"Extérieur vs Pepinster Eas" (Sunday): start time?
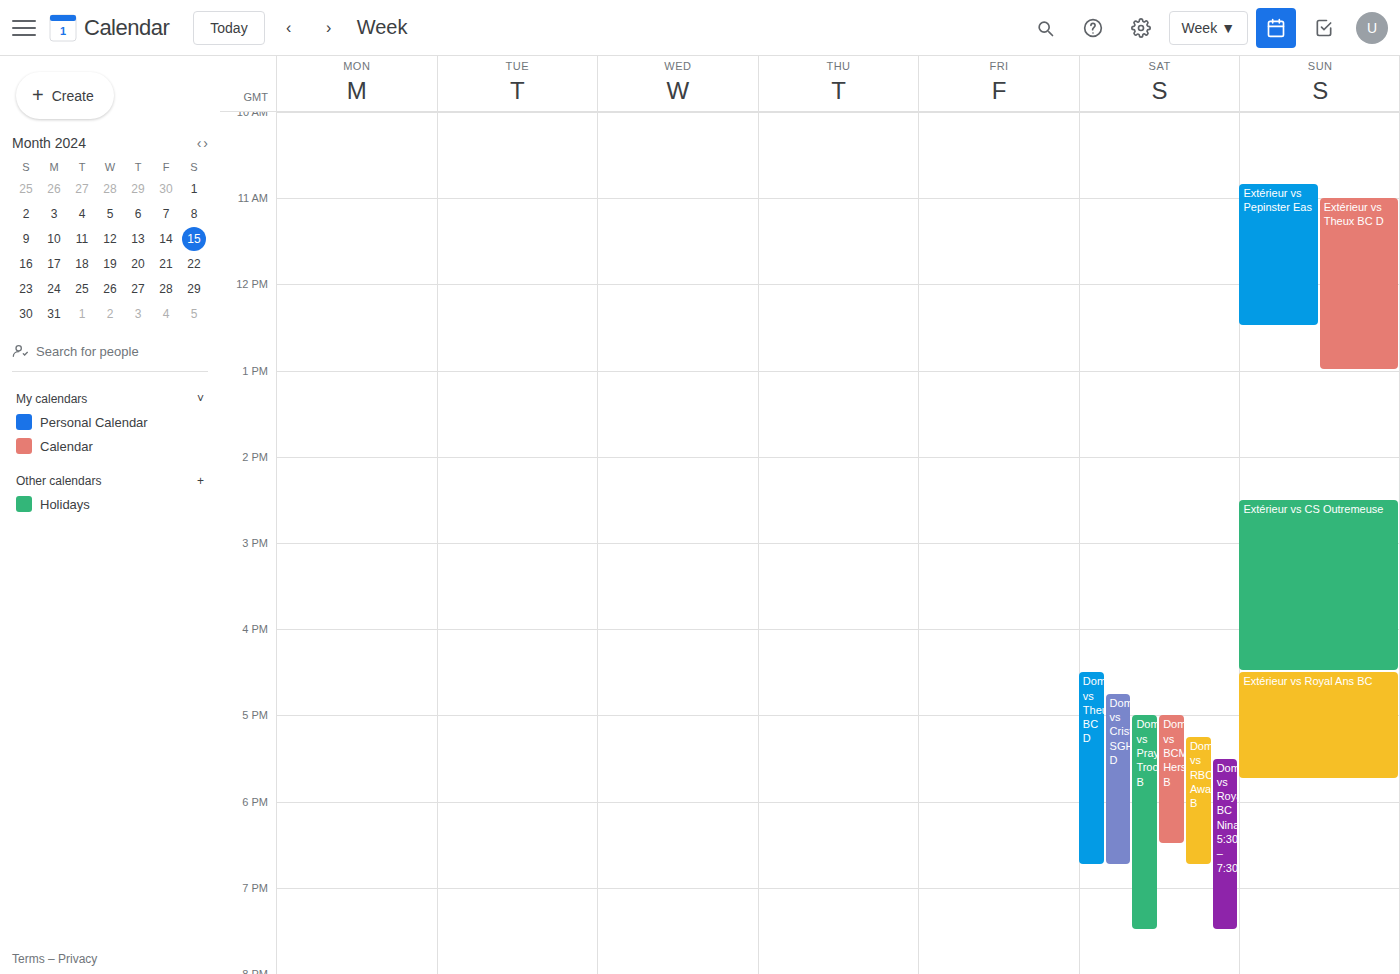
10:50 AM